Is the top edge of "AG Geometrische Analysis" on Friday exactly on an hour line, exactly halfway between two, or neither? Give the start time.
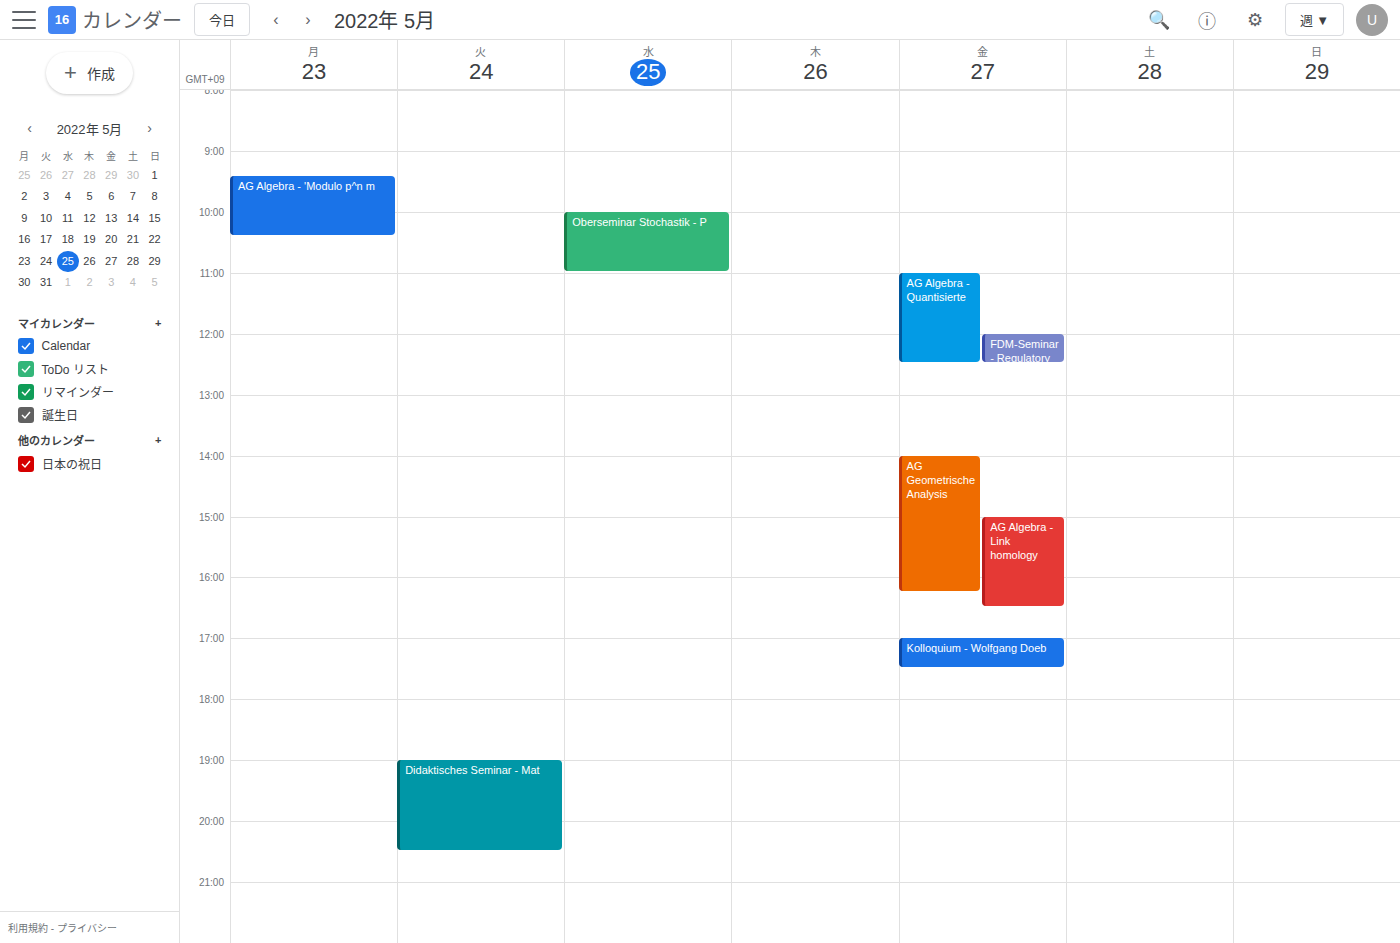
14:00 -- exactly on the 14:00 line.